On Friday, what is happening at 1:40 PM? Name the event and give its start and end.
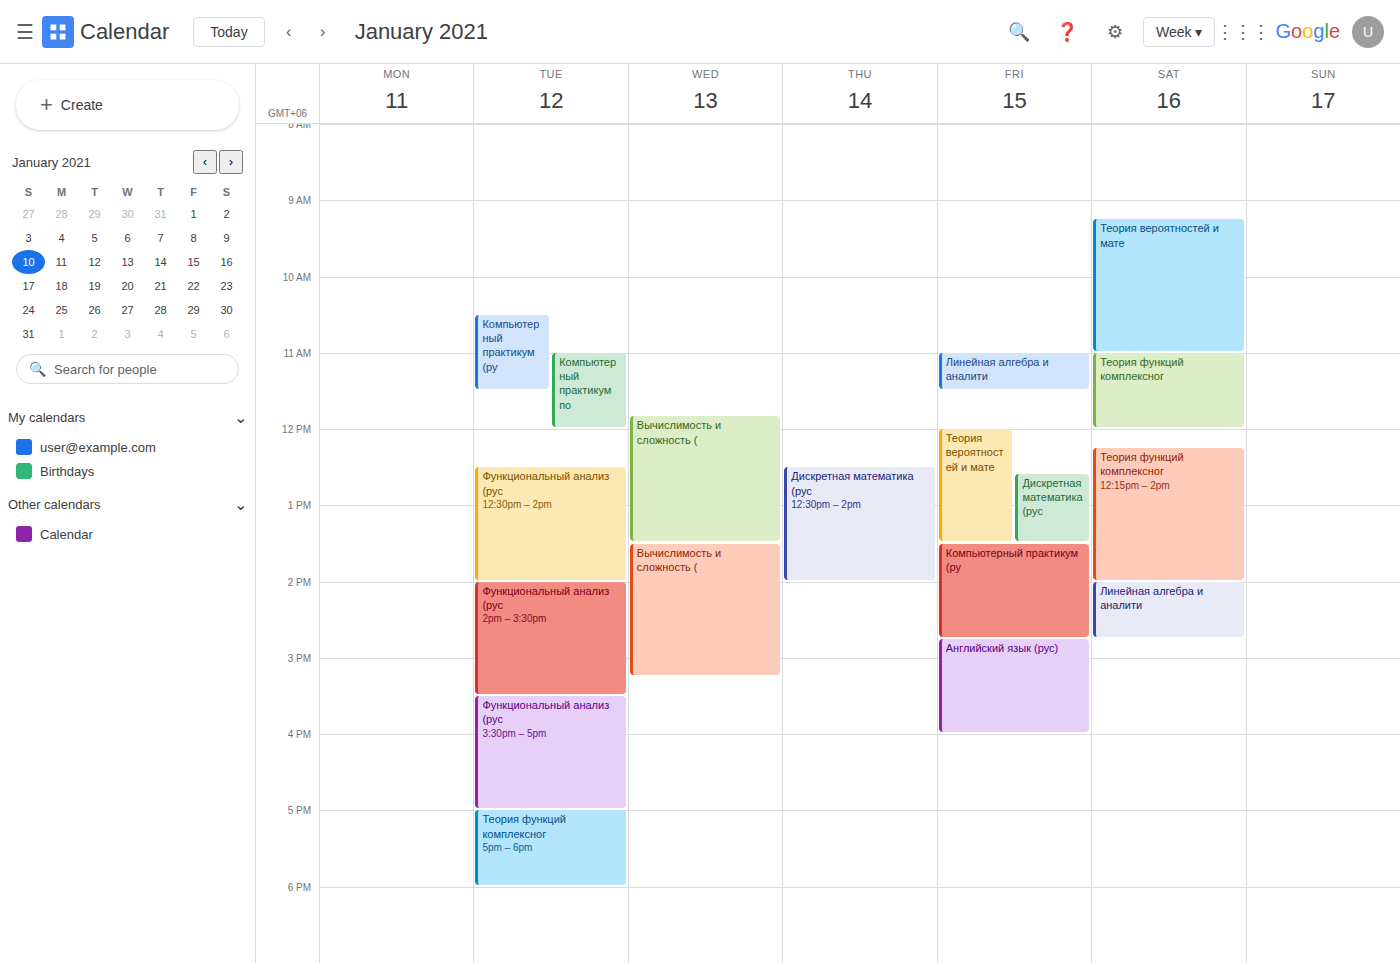
"Компьютерный практикум (ру", 1:30 PM to 2:45 PM